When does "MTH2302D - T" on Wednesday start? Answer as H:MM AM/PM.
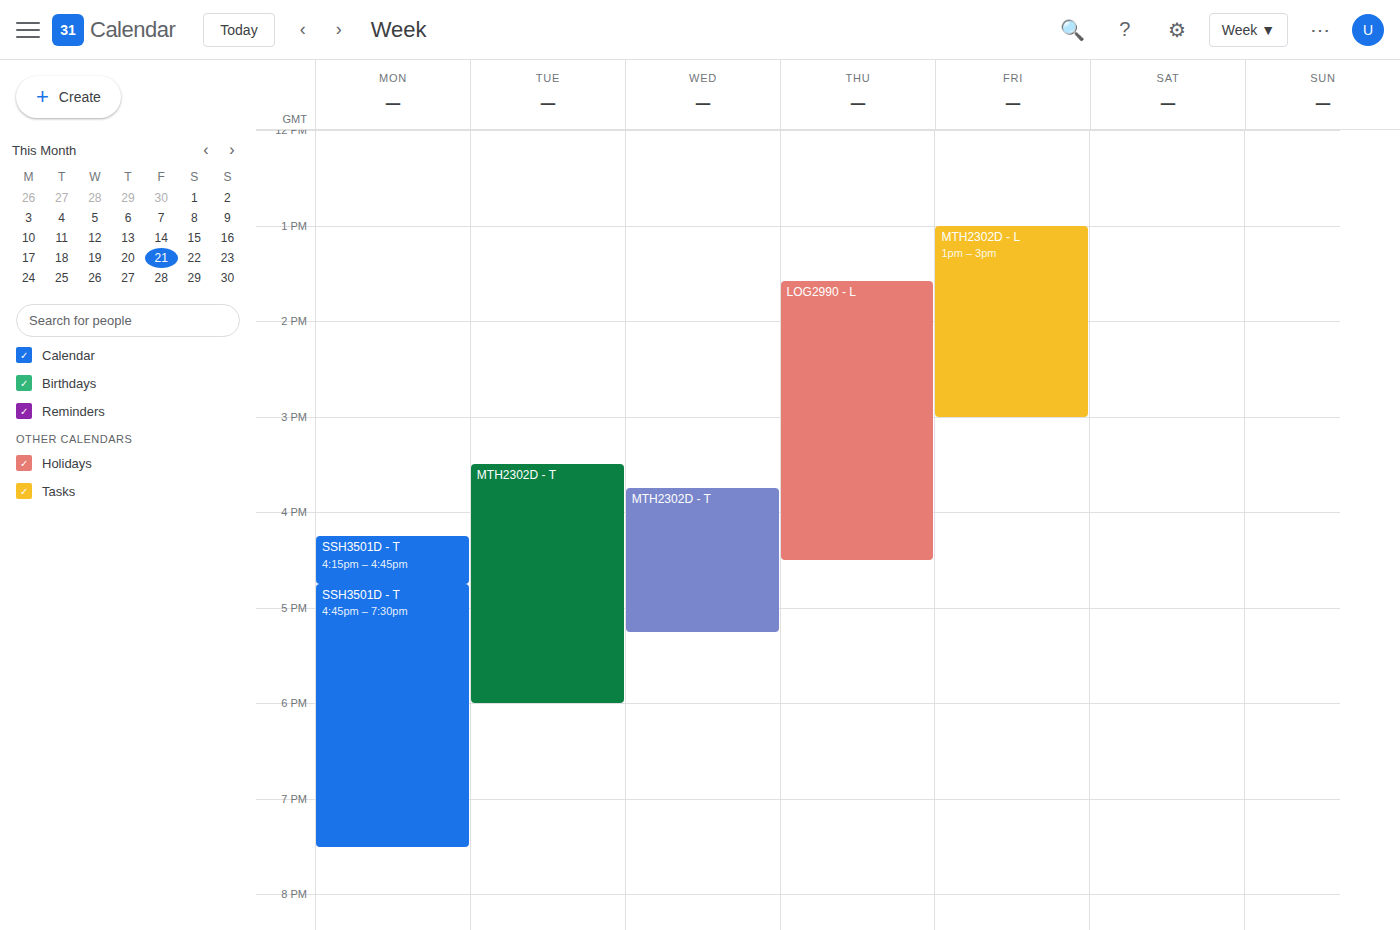
3:45 PM